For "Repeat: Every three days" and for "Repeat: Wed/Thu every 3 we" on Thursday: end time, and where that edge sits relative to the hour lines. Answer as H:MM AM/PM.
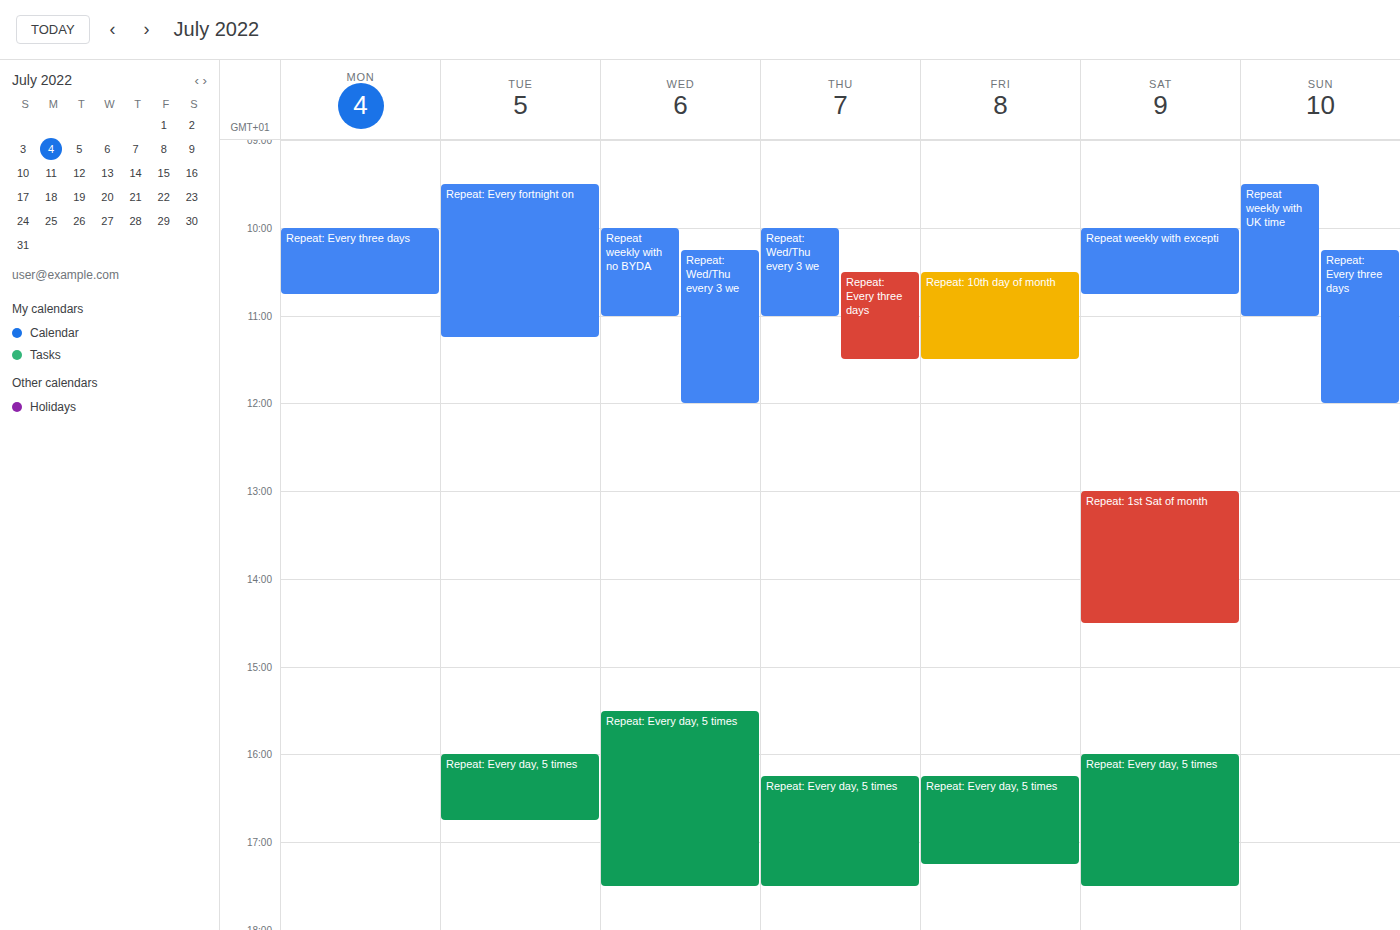
"Repeat: Every three days": 11:30 AM, halfway between the 11 AM and 12 PM lines. "Repeat: Wed/Thu every 3 we": 11:00 AM, exactly on the 11 AM line.